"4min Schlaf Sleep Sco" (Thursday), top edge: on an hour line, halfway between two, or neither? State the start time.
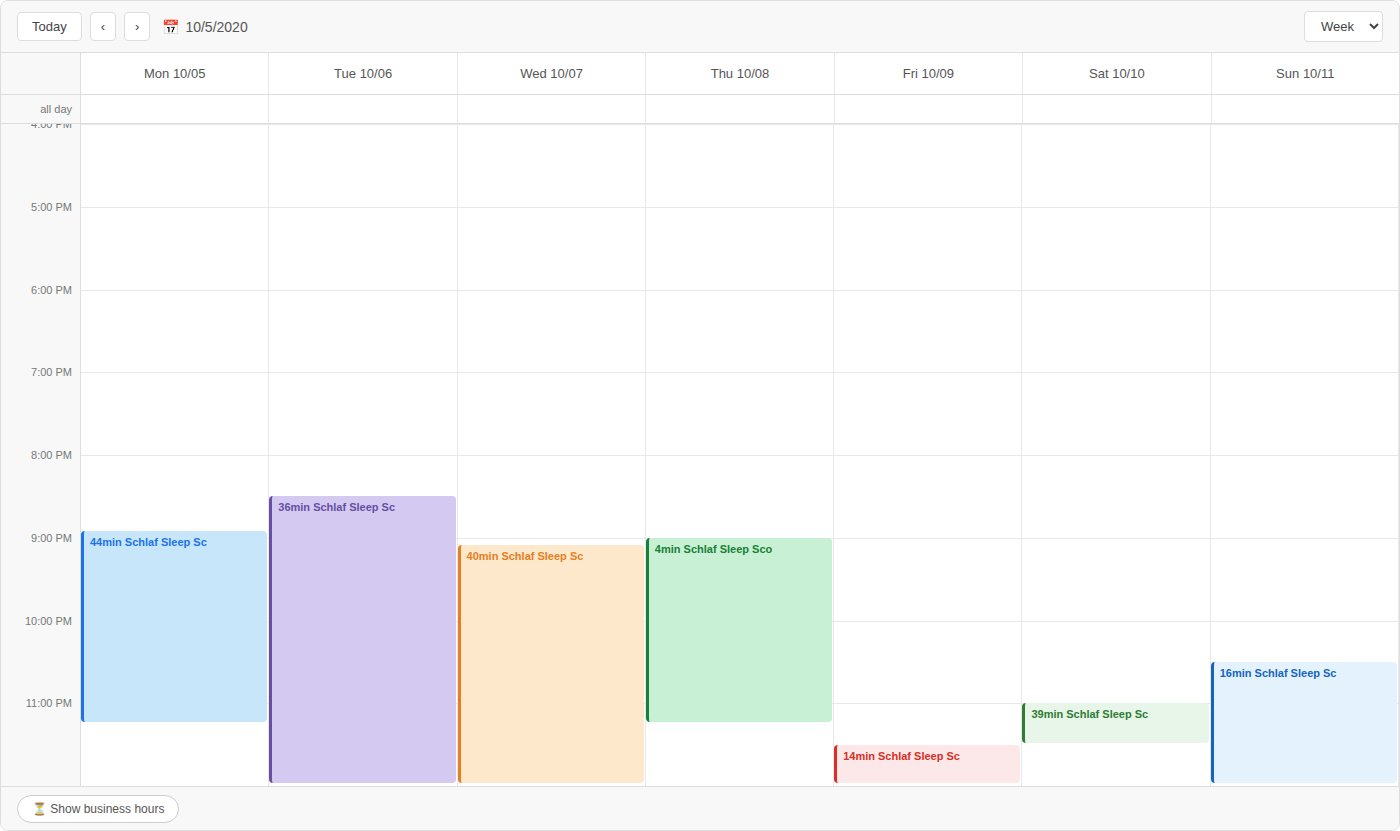
9:00 PM -- exactly on the 9 PM line.